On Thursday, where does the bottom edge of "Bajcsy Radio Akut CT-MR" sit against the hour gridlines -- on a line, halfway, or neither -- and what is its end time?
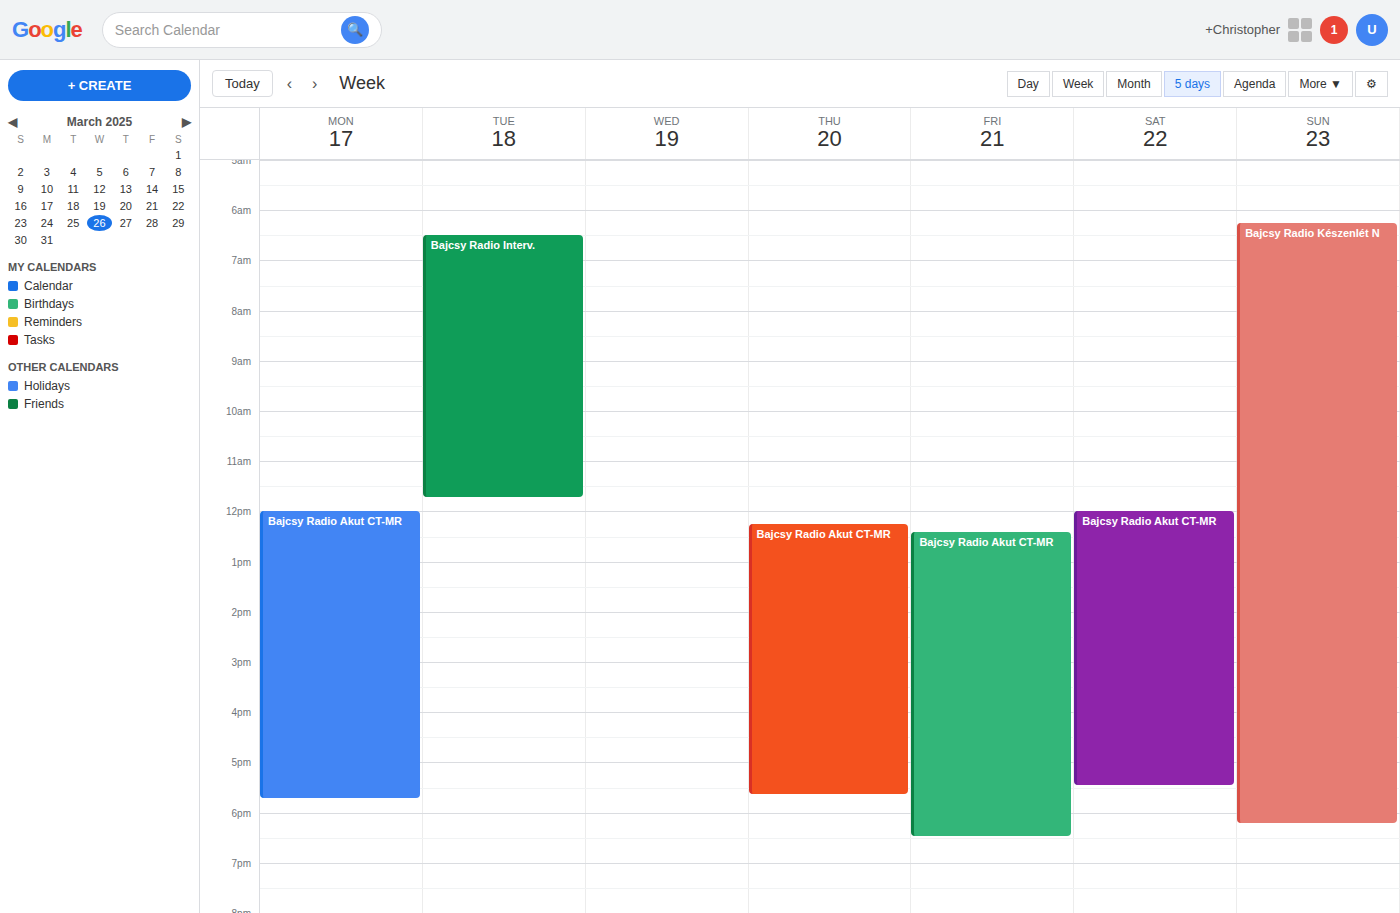
5:40 PM -- neither: 40 minutes below the 5 PM line and 20 minutes above the 6 PM line.